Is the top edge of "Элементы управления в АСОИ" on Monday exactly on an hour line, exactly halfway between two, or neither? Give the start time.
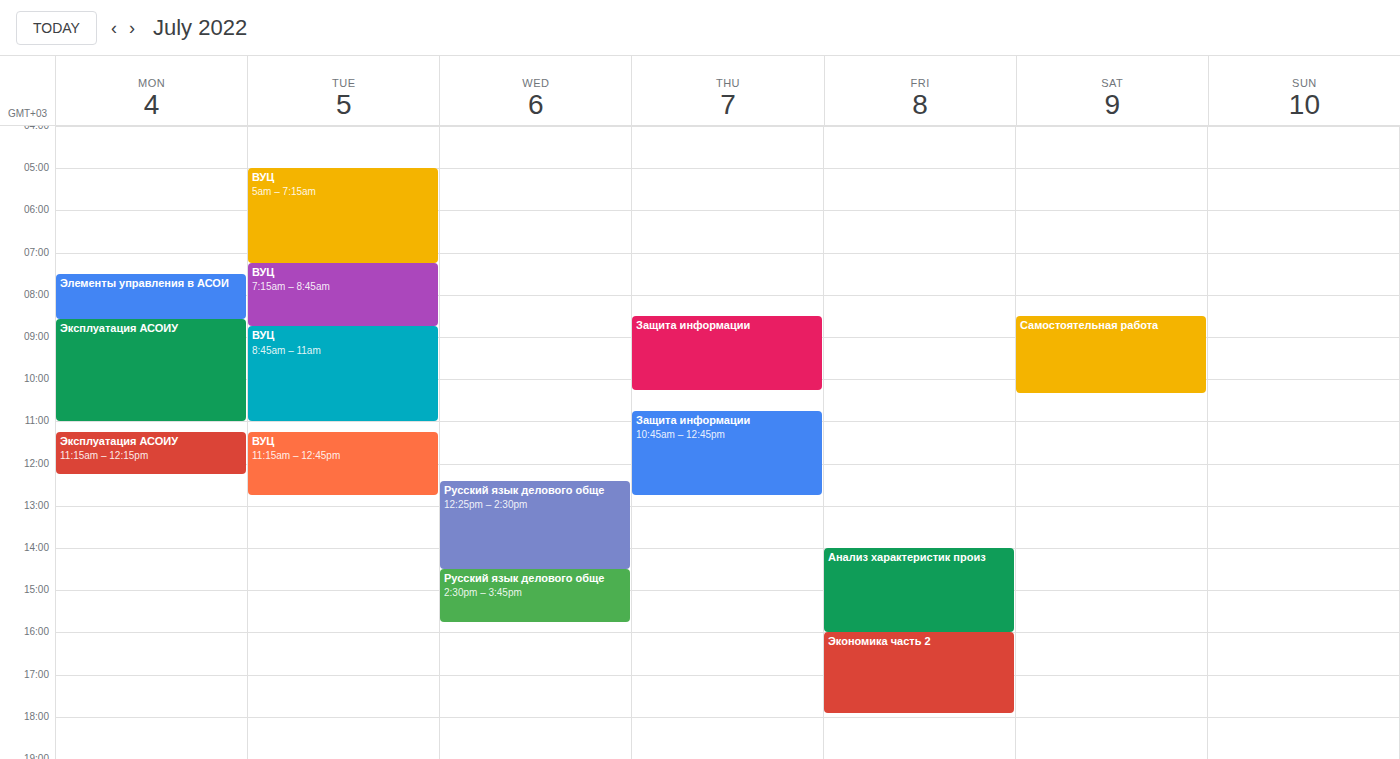
7:30 AM -- halfway between the 7 AM and 8 AM lines.